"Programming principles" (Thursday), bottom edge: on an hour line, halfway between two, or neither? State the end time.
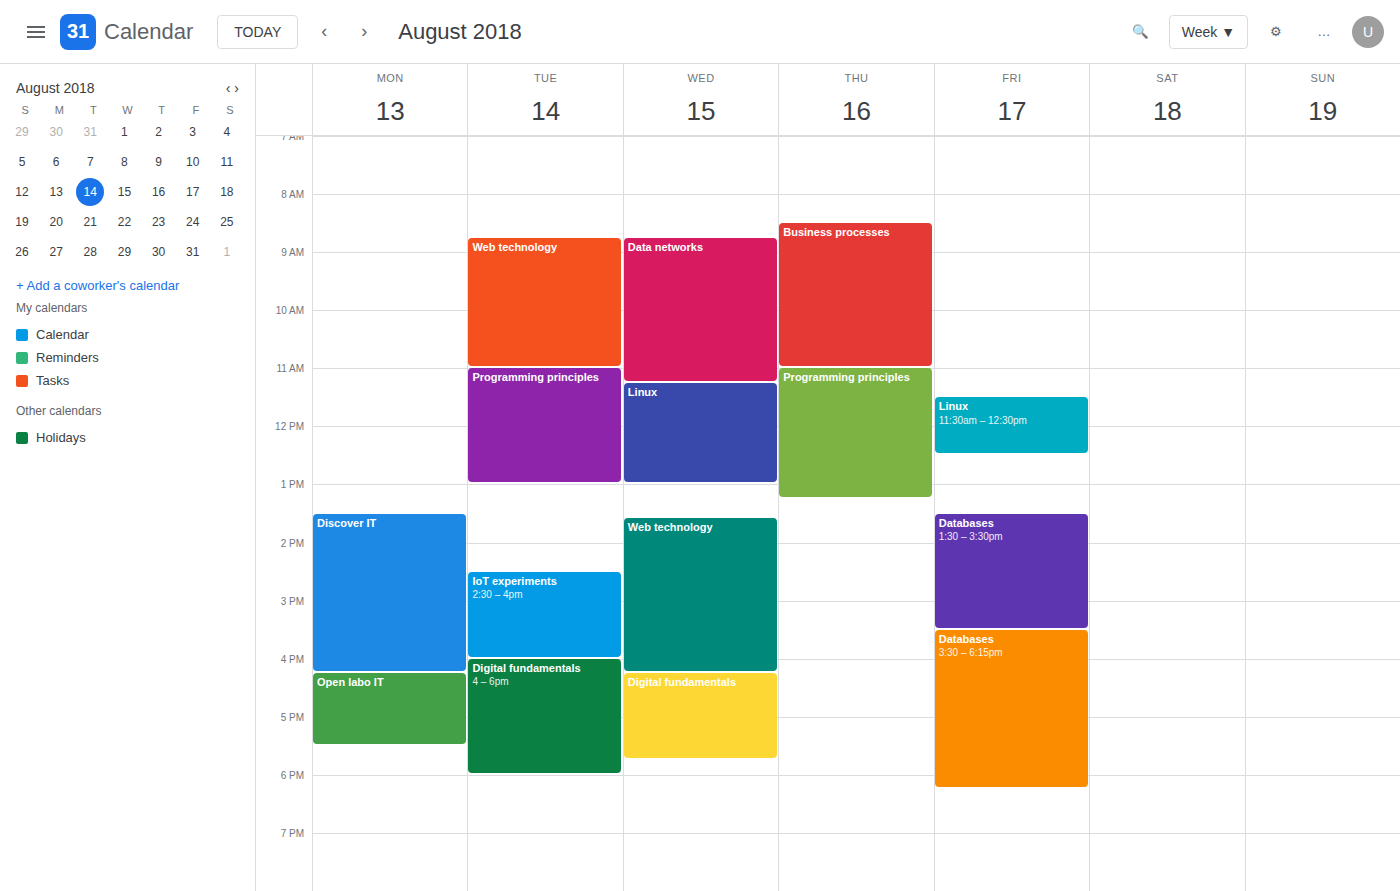
13:15 -- neither: a quarter of the way from the 13:00 line to the 14:00 line.